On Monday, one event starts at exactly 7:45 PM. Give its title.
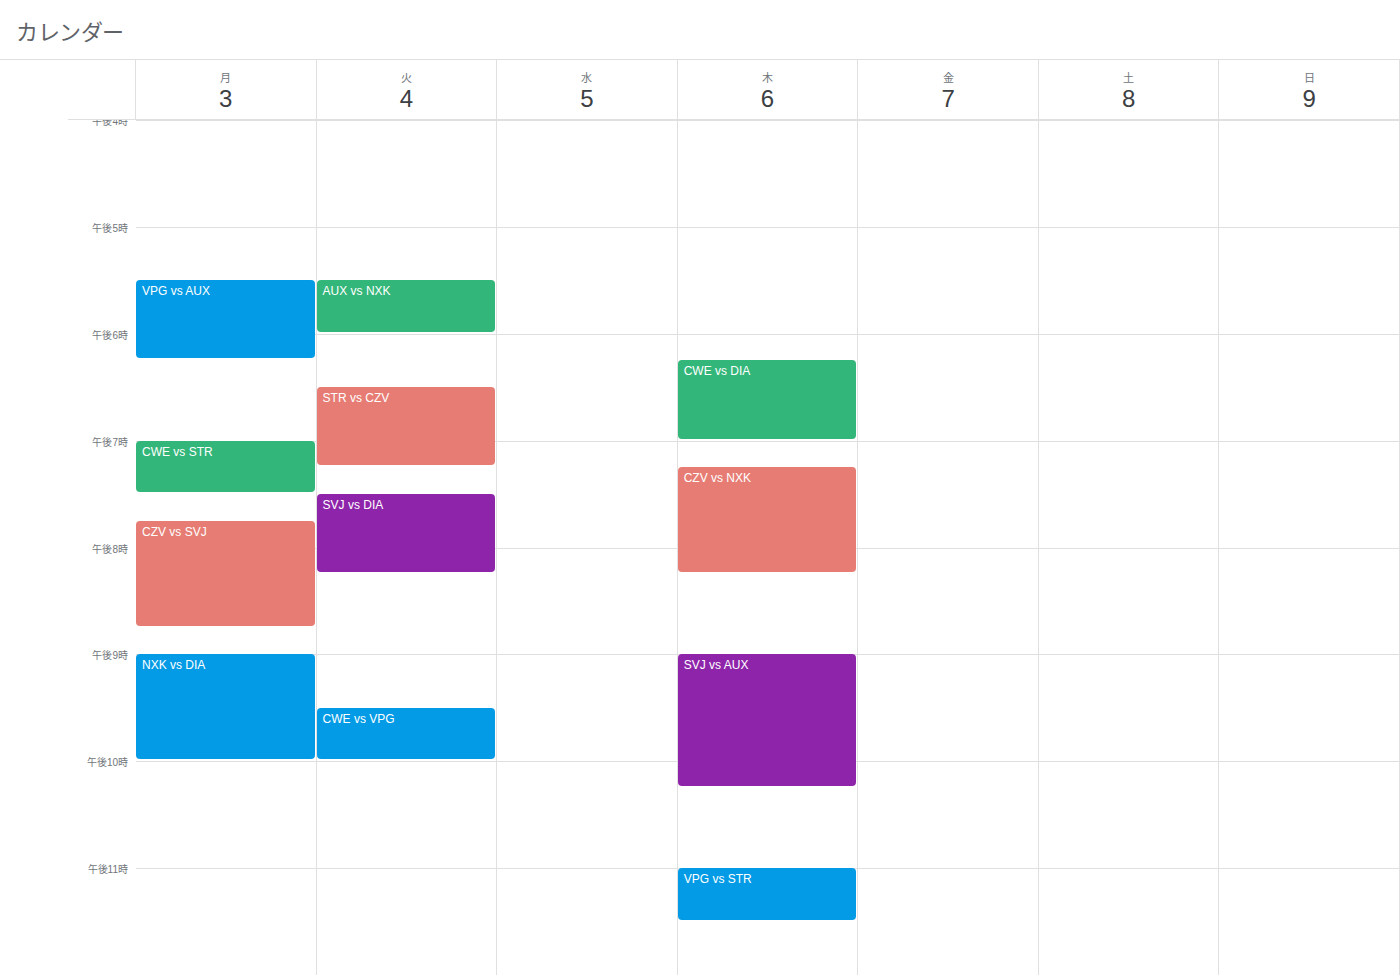
"CZV vs SVJ"